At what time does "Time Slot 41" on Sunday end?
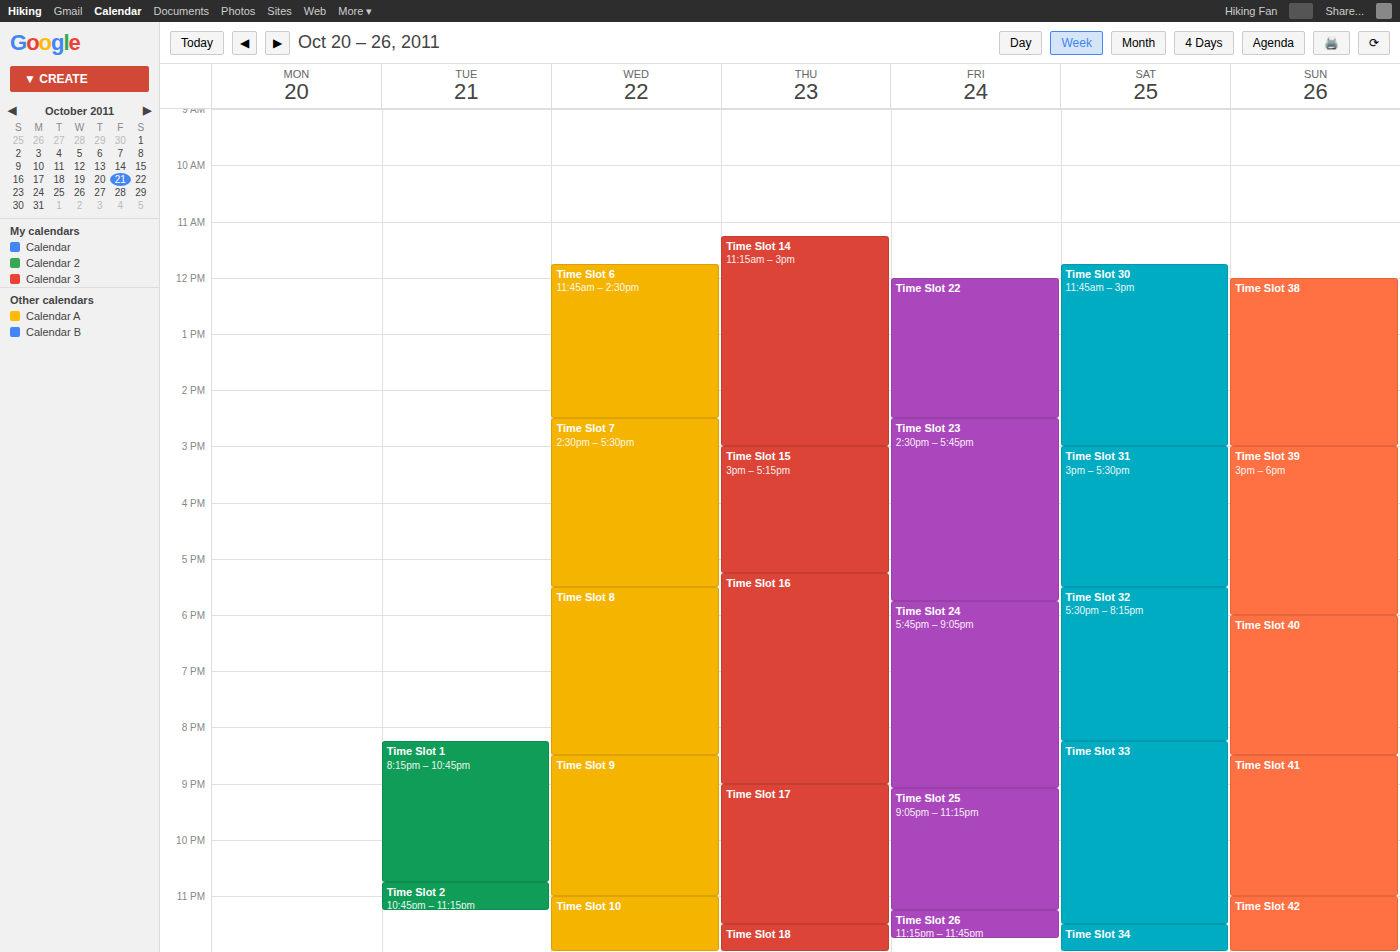
23:00